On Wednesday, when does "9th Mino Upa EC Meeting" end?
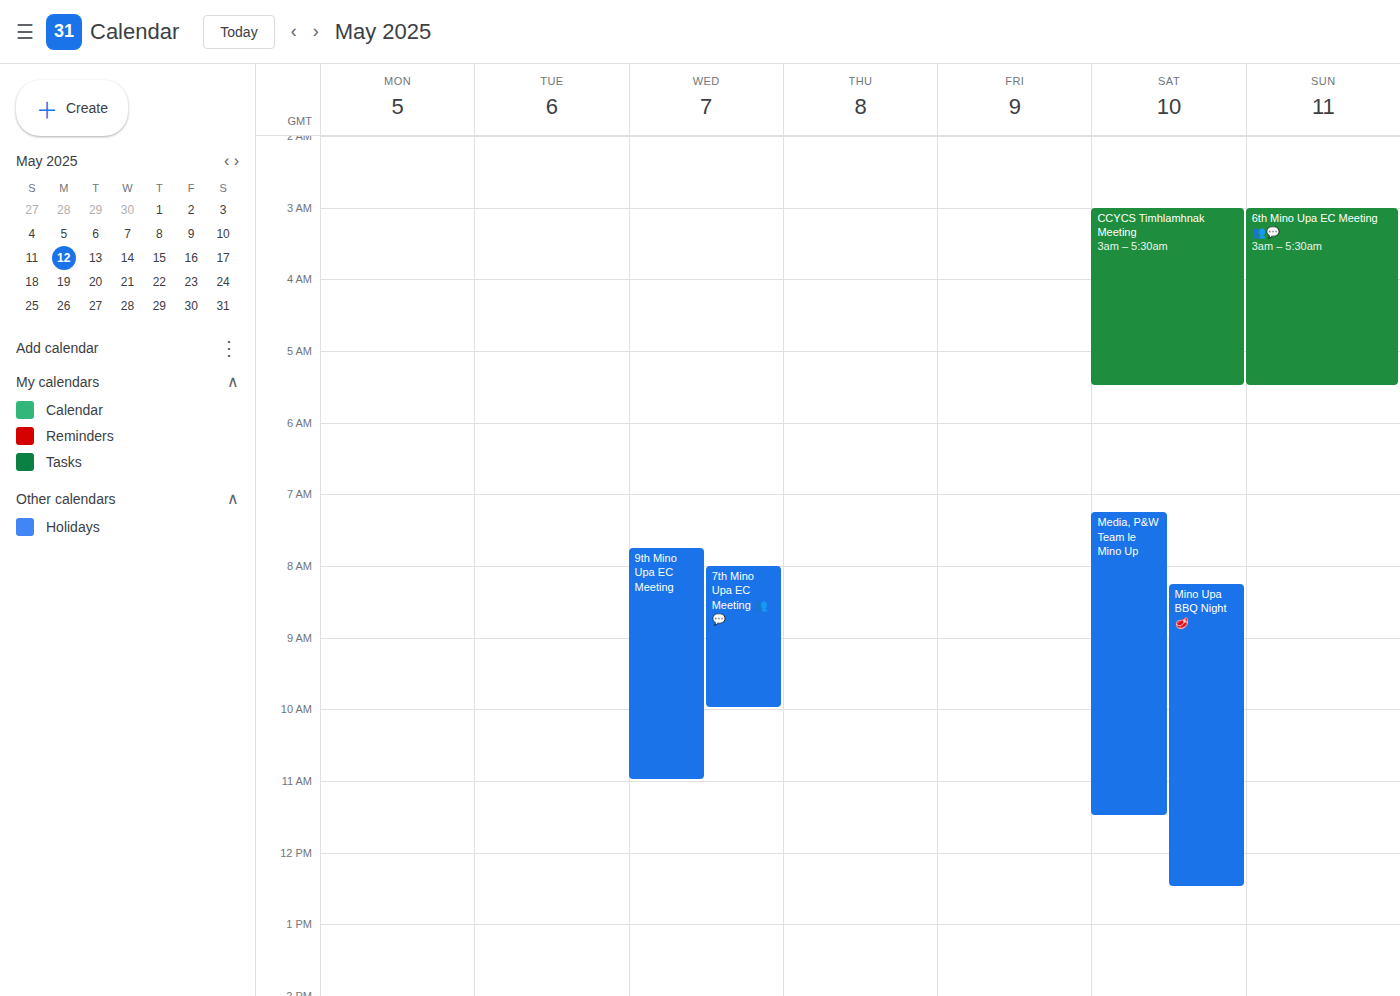
11:00 AM